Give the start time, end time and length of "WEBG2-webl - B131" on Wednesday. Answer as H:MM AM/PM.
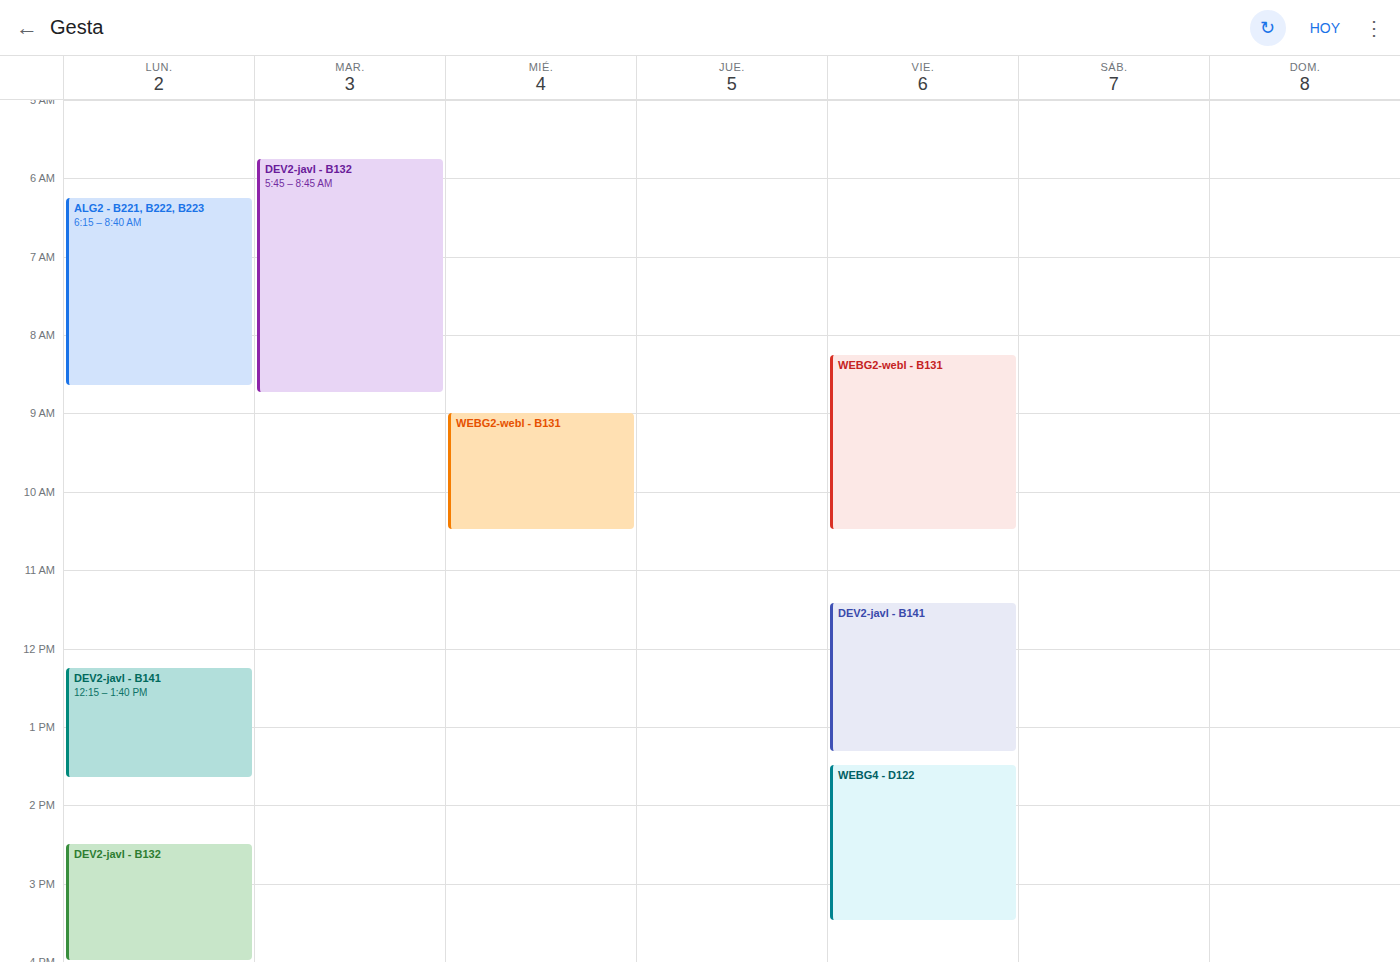
9:00 AM to 10:30 AM, 1 hour 30 minutes